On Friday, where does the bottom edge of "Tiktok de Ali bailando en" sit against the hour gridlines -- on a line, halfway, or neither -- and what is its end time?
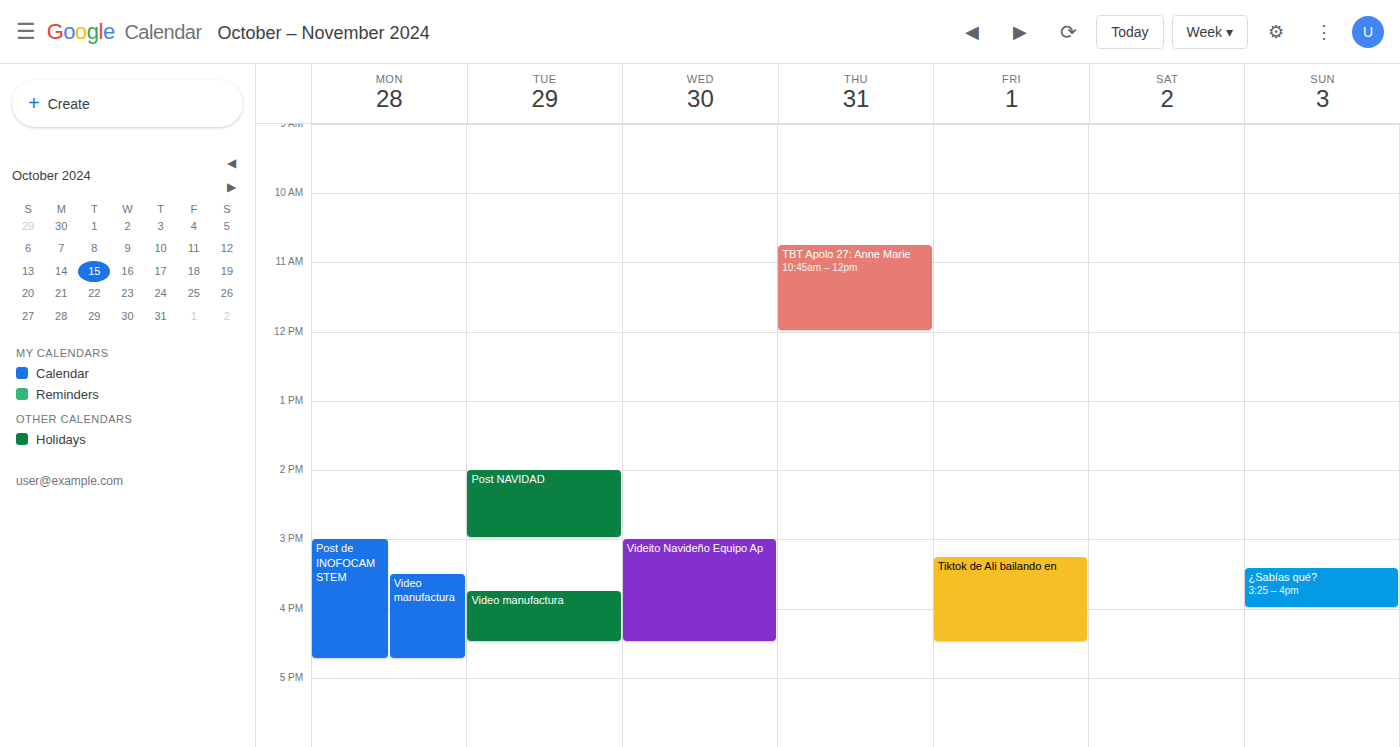
16:30 -- halfway between the 16:00 and 17:00 lines.